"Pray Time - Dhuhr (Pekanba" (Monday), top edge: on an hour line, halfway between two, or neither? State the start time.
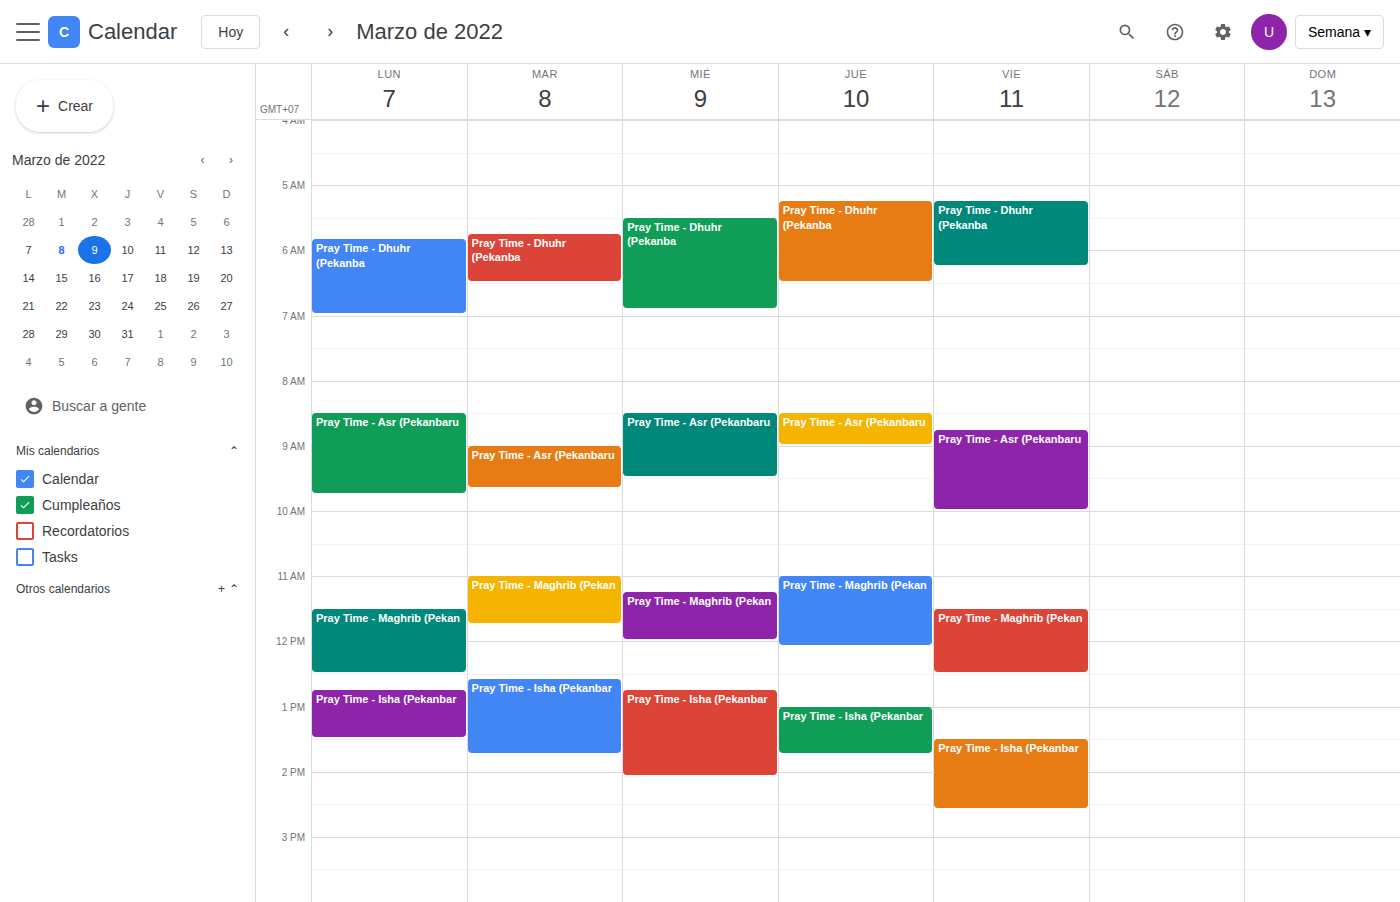
05:50 -- neither: 50 minutes below the 05:00 line and 10 minutes above the 06:00 line.